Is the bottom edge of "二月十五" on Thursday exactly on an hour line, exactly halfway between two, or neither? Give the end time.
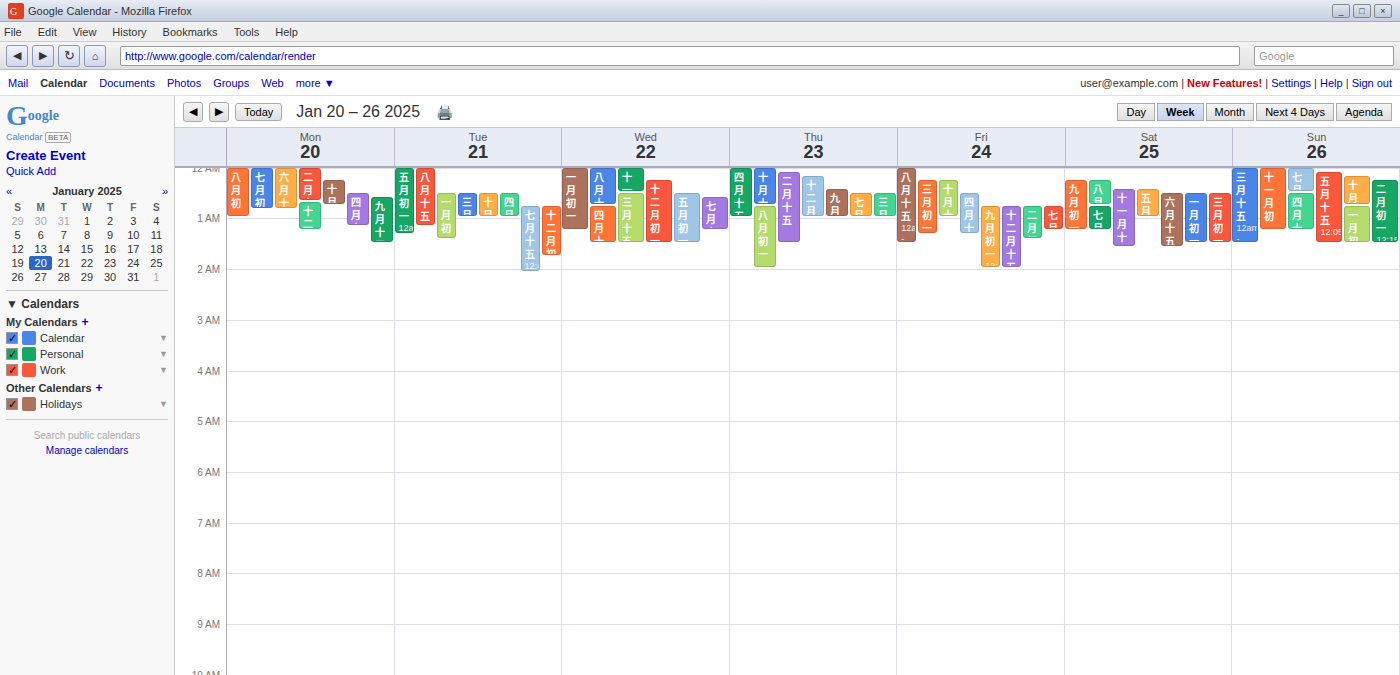
1:30 AM -- halfway between the 1 AM and 2 AM lines.